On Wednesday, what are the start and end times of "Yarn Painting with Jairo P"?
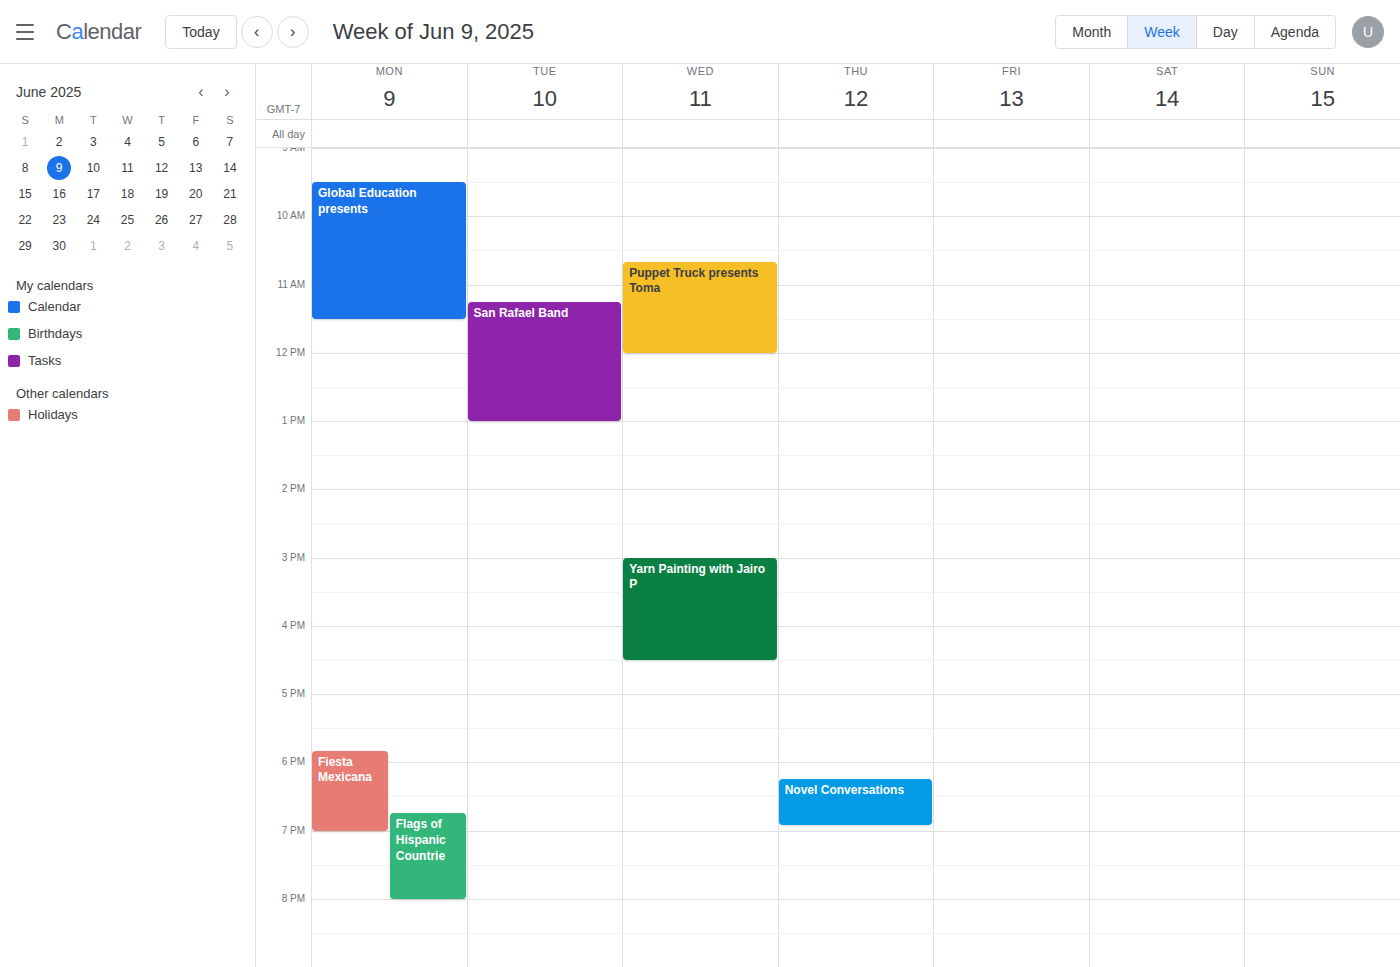
3:00 PM to 4:30 PM